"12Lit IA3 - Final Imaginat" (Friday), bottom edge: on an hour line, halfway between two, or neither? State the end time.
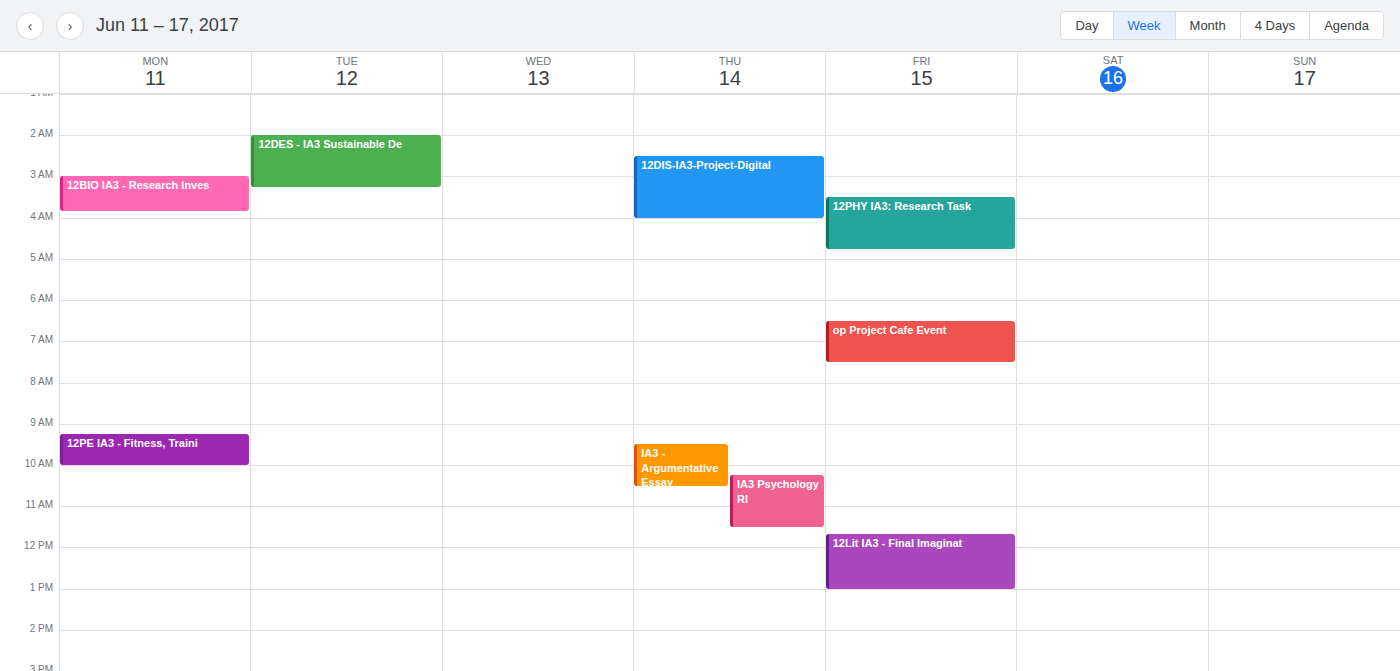
1:00 PM -- exactly on the 1 PM line.